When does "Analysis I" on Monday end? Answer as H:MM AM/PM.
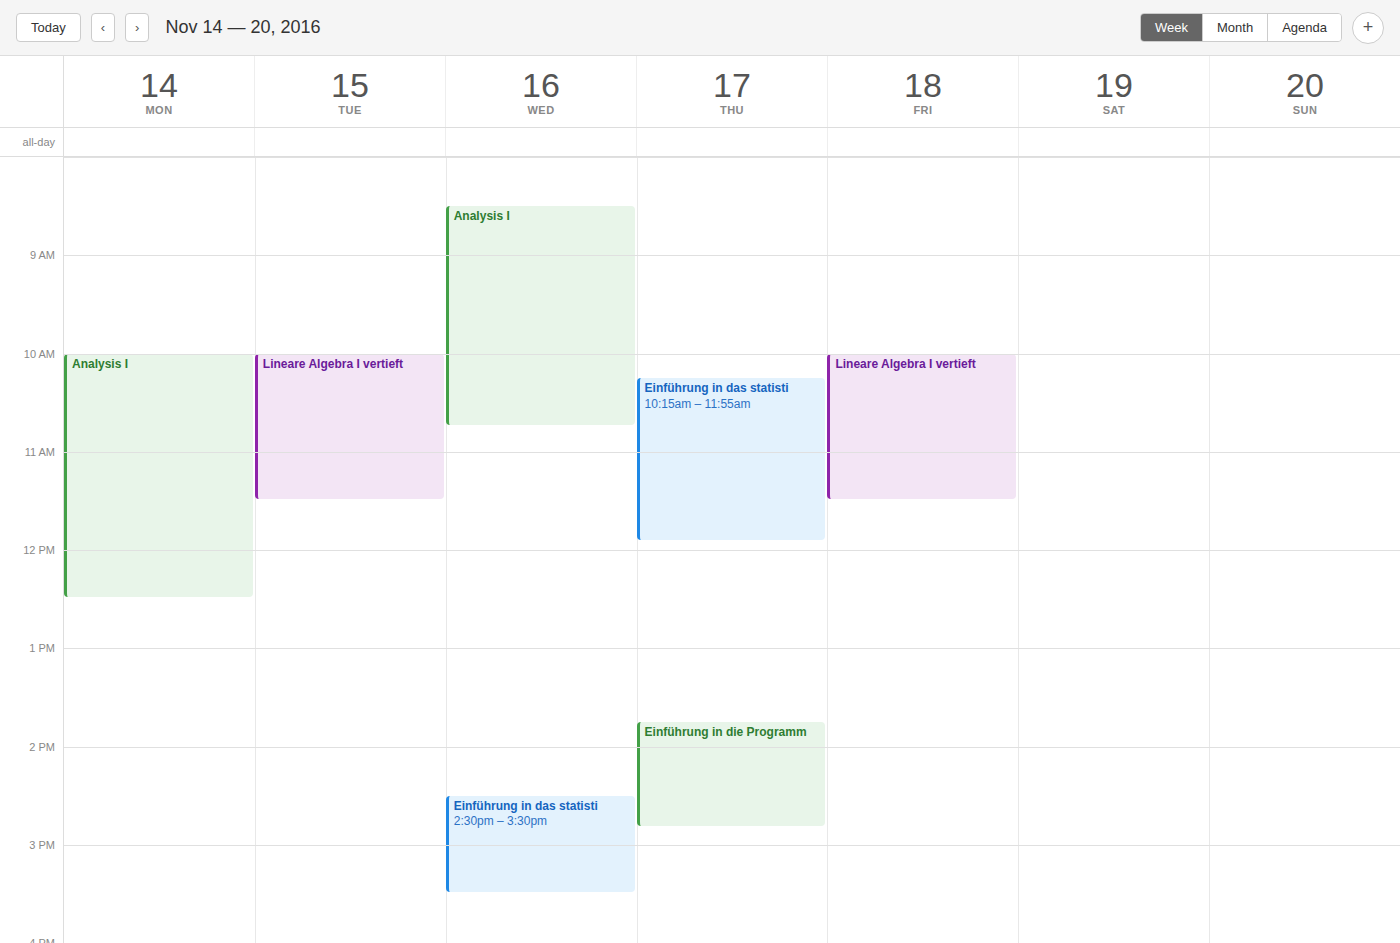
12:30 PM